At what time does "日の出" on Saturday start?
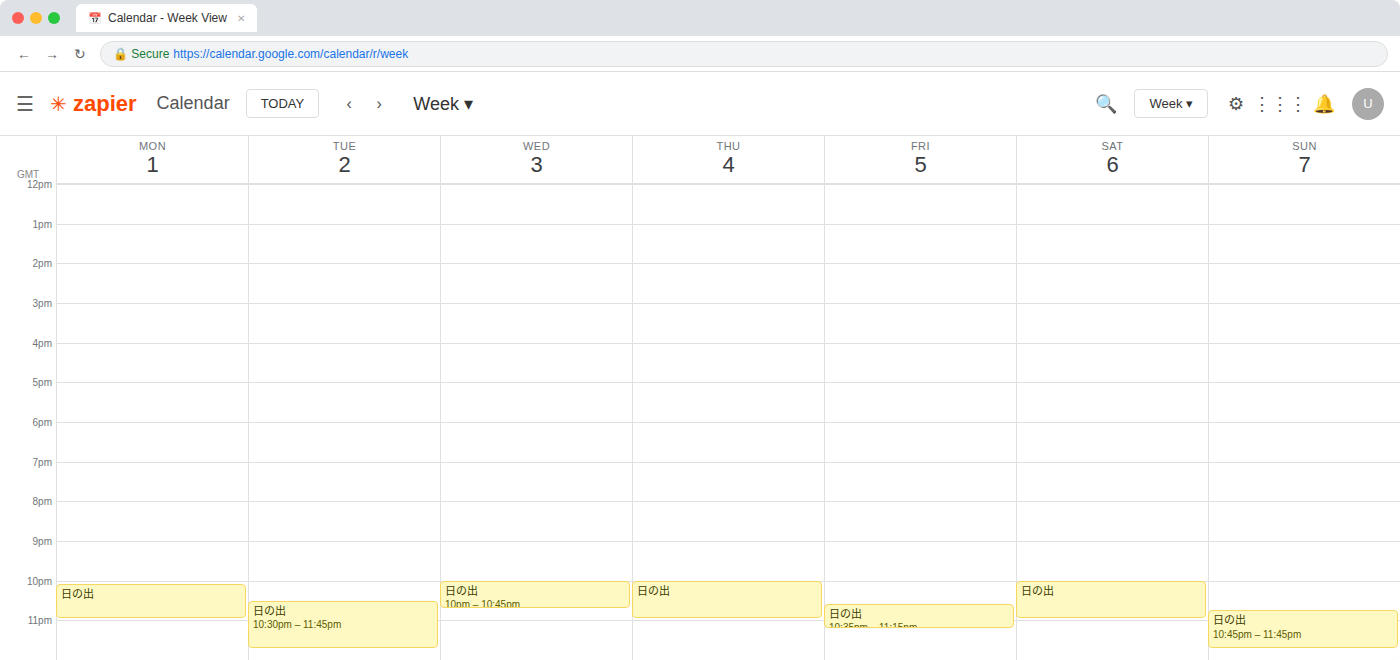
10:00 PM